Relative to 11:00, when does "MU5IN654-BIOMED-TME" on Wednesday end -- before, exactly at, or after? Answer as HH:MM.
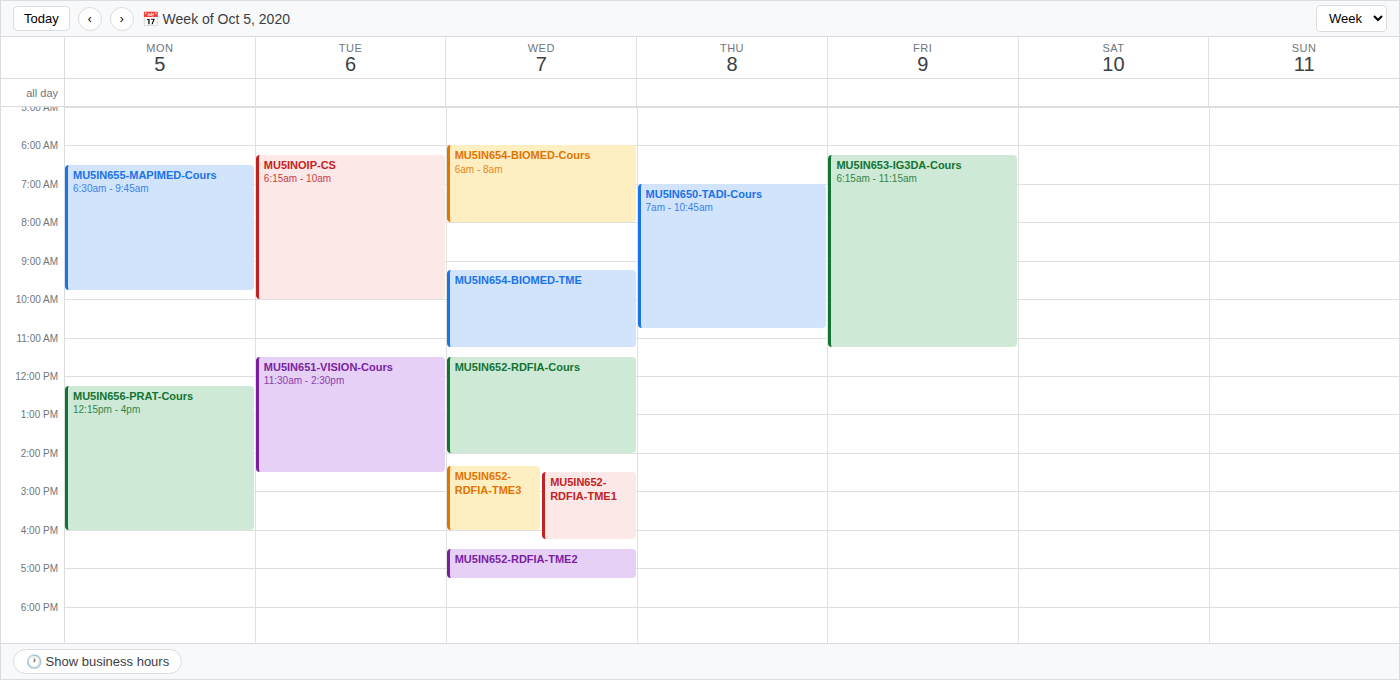
11:15 -- after 11:00, 15 minutes below the 11:00 line.